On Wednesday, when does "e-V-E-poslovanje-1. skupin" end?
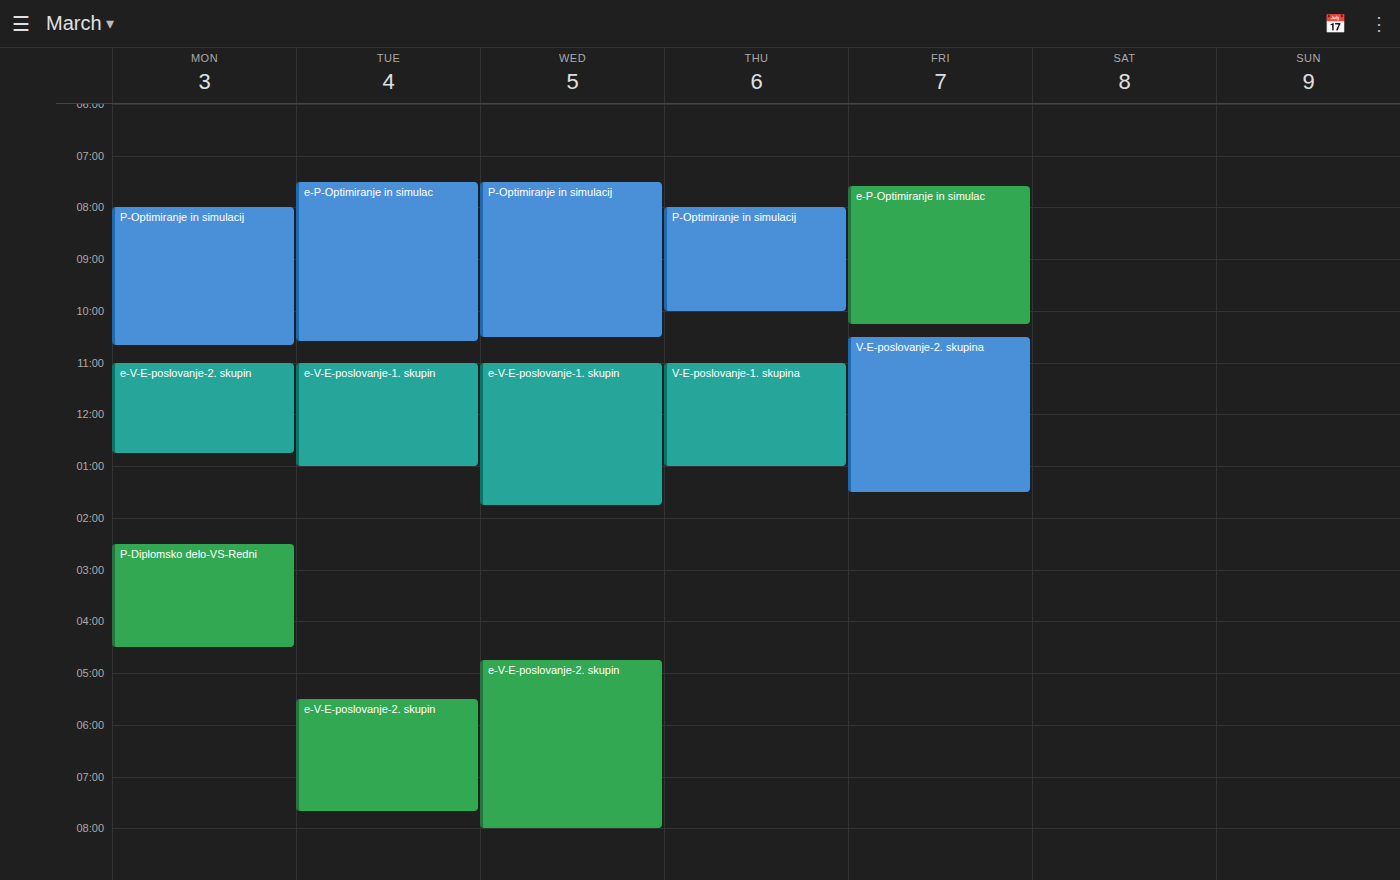
13:45